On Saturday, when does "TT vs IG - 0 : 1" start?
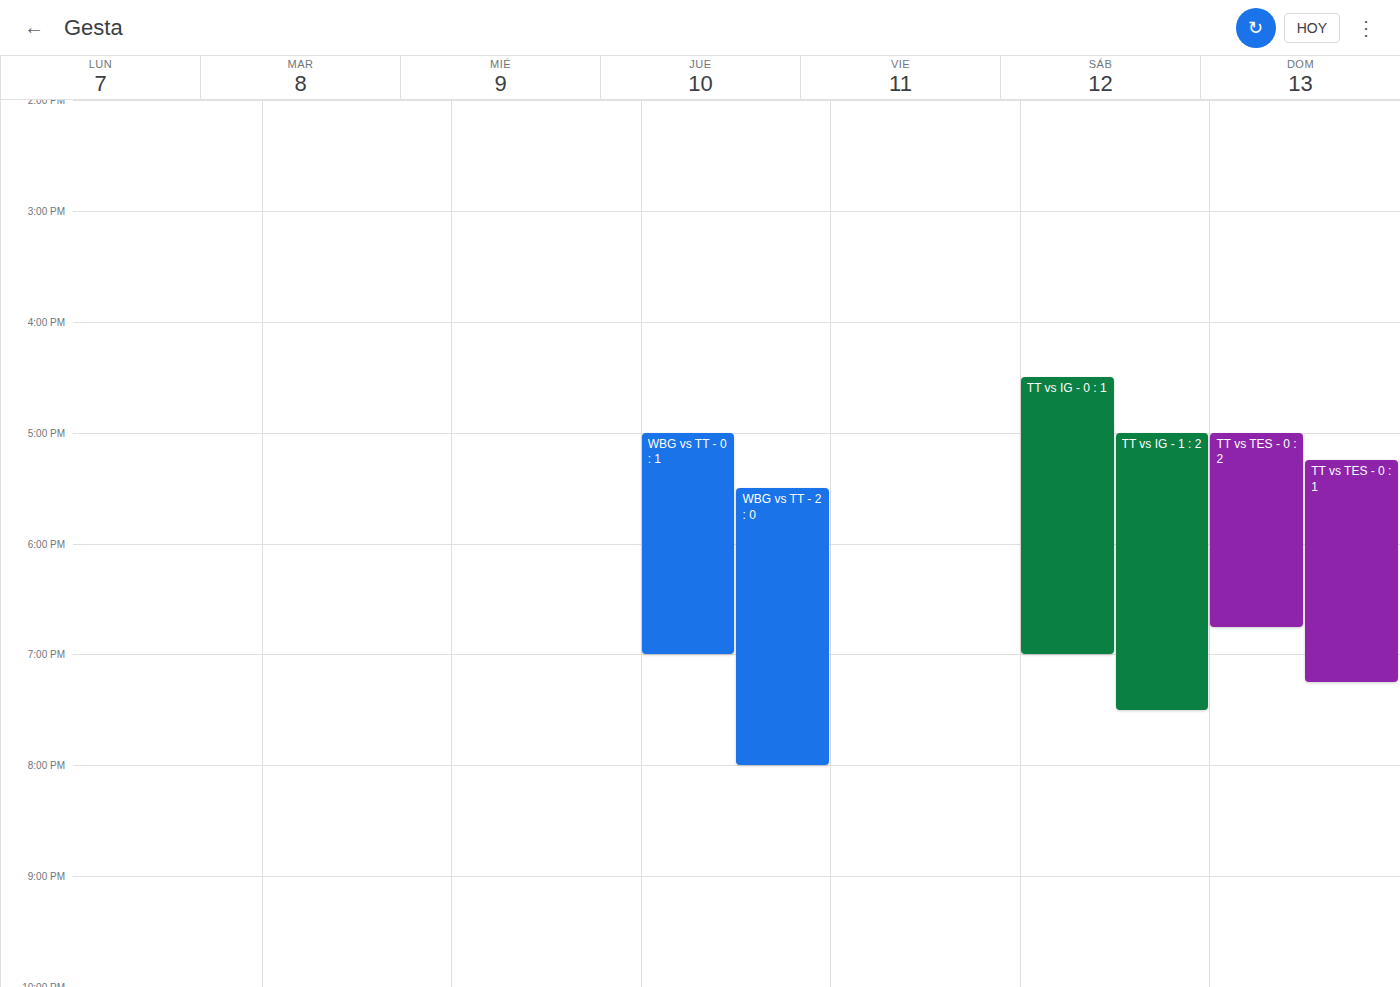
4:30 PM